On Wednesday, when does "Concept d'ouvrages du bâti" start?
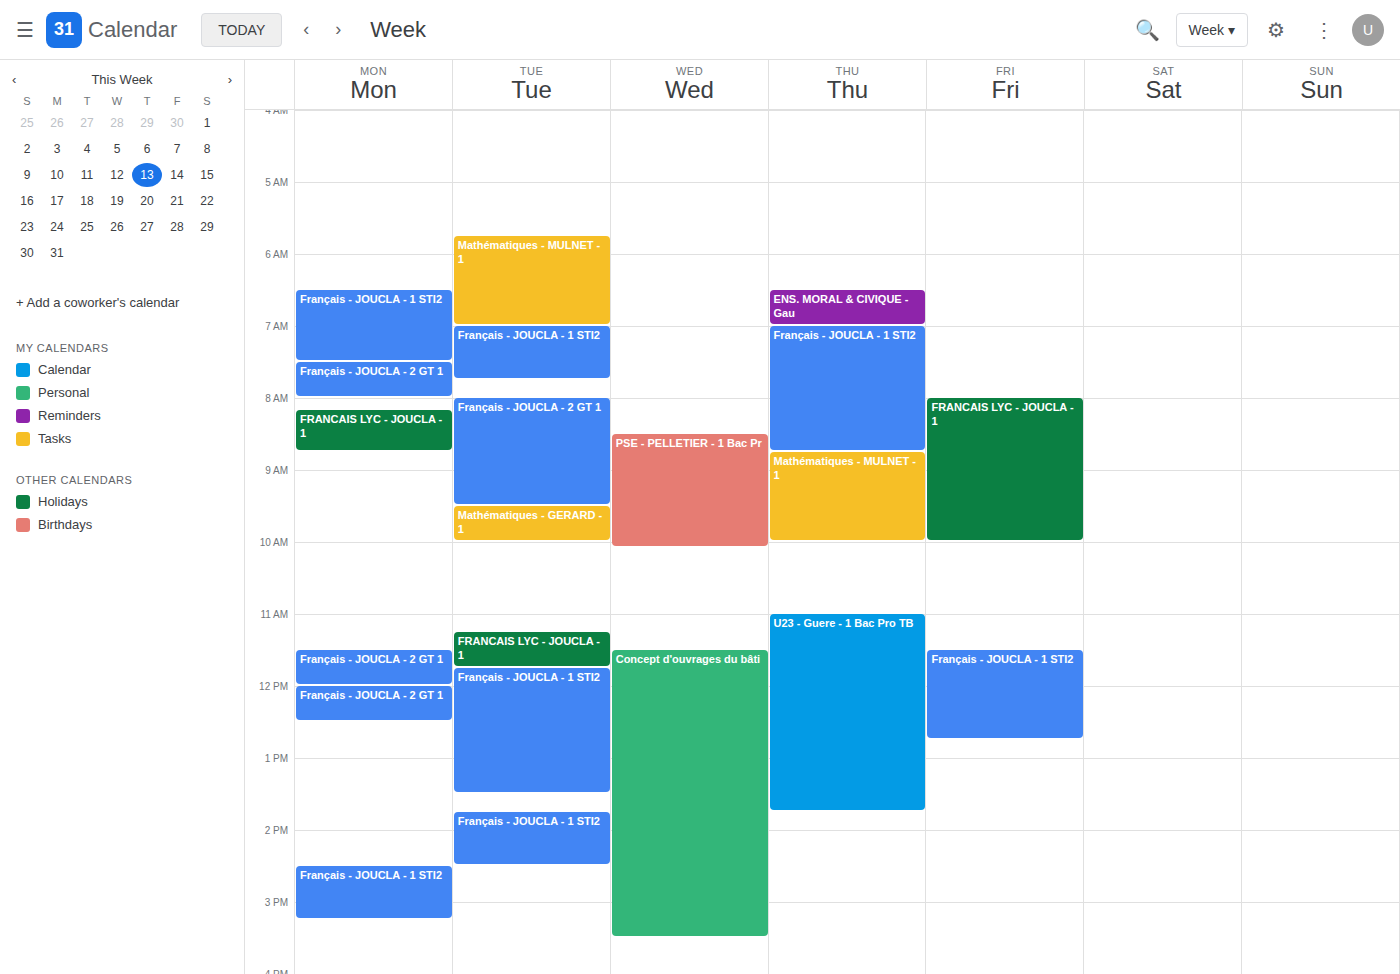
11:30 AM